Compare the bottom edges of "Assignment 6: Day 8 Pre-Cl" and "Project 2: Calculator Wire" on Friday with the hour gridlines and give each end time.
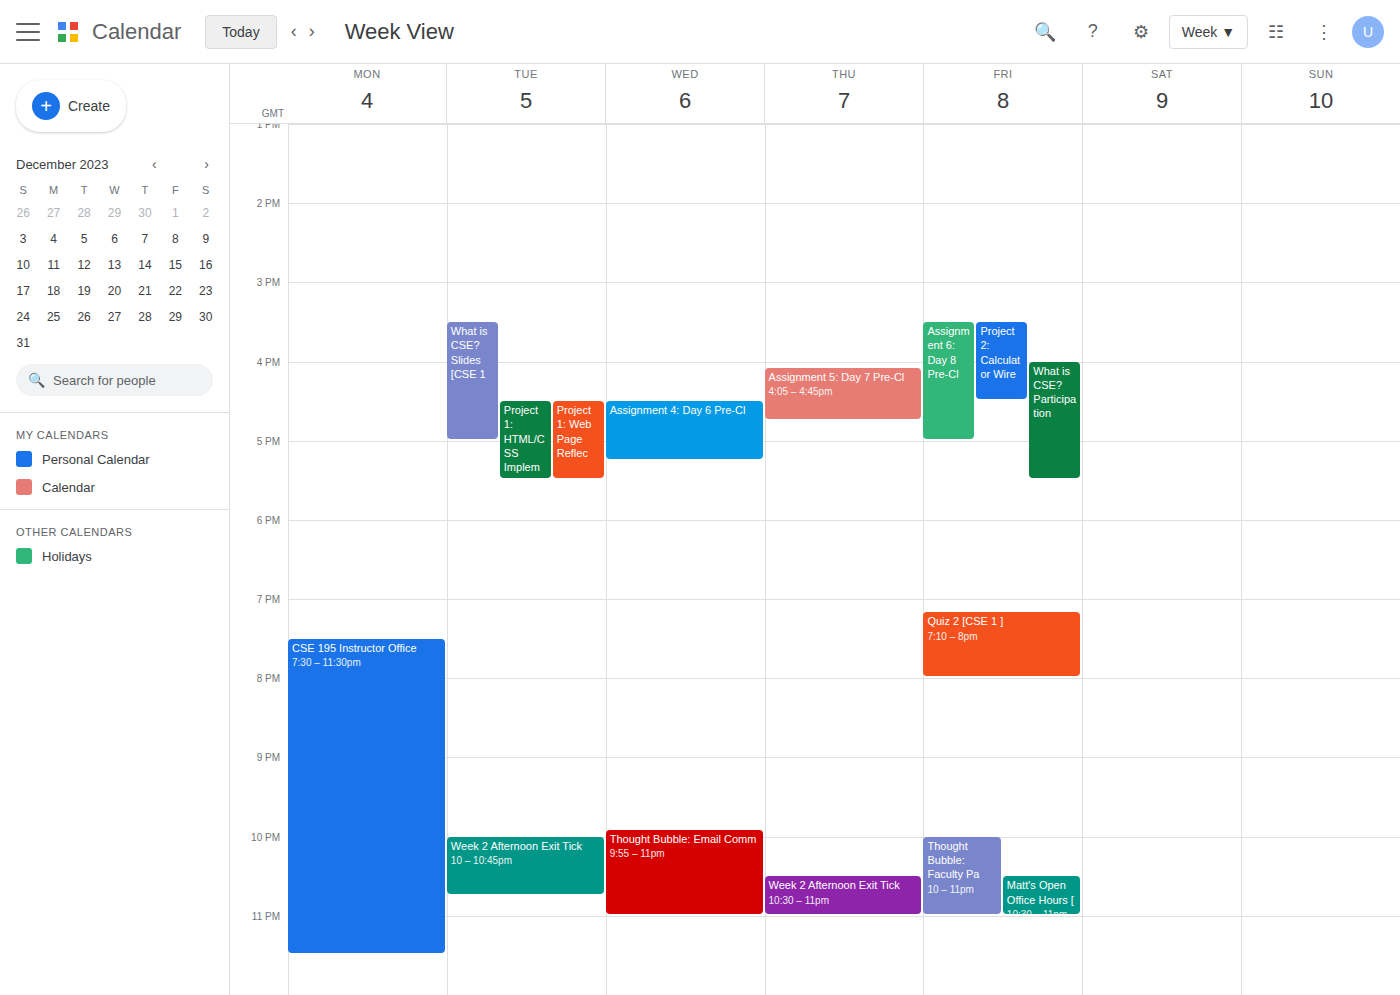
"Assignment 6: Day 8 Pre-Cl": 5:00 PM, exactly on the 5 PM line. "Project 2: Calculator Wire": 4:30 PM, halfway between the 4 PM and 5 PM lines.